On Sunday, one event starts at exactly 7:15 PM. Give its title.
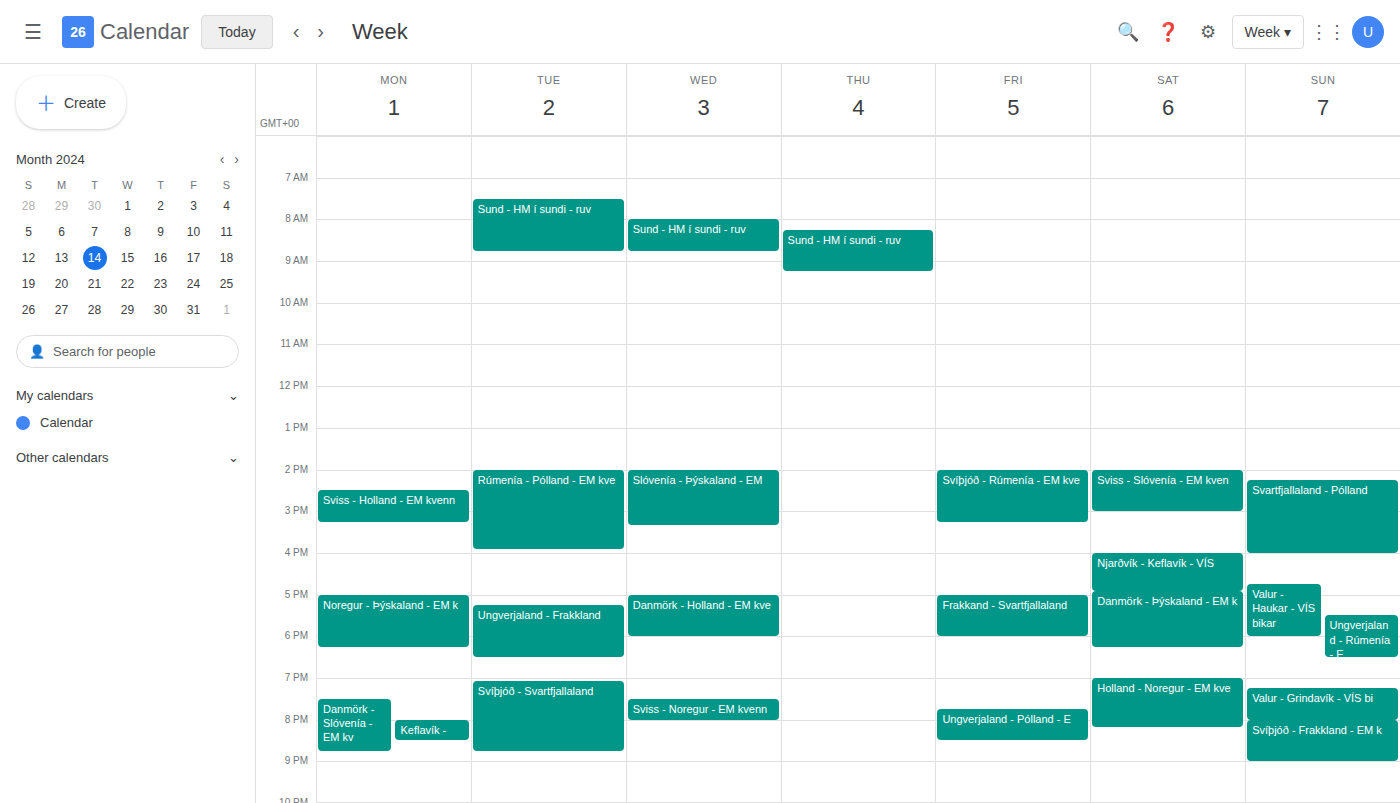
"Valur - Grindavík - VÍS bi"